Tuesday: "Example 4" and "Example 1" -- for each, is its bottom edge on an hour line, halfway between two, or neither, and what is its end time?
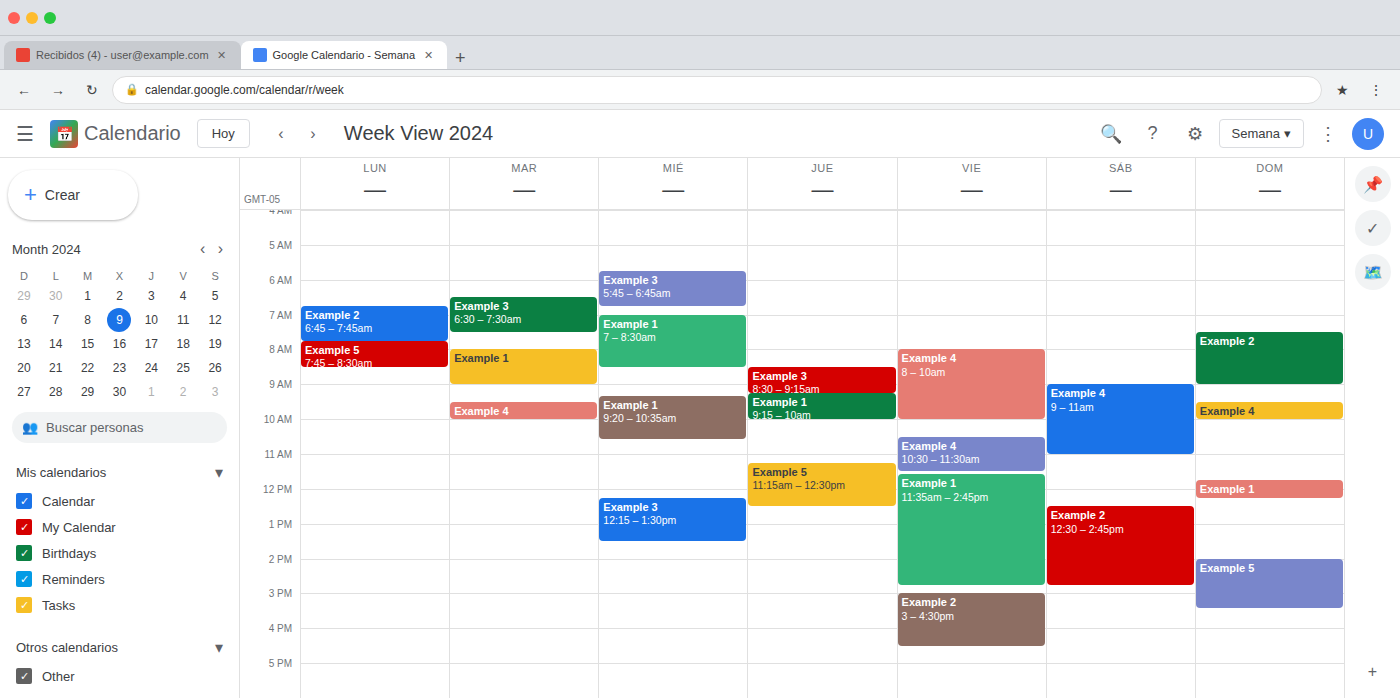
"Example 4": 10:00 AM, exactly on the 10 AM line. "Example 1": 9:00 AM, exactly on the 9 AM line.